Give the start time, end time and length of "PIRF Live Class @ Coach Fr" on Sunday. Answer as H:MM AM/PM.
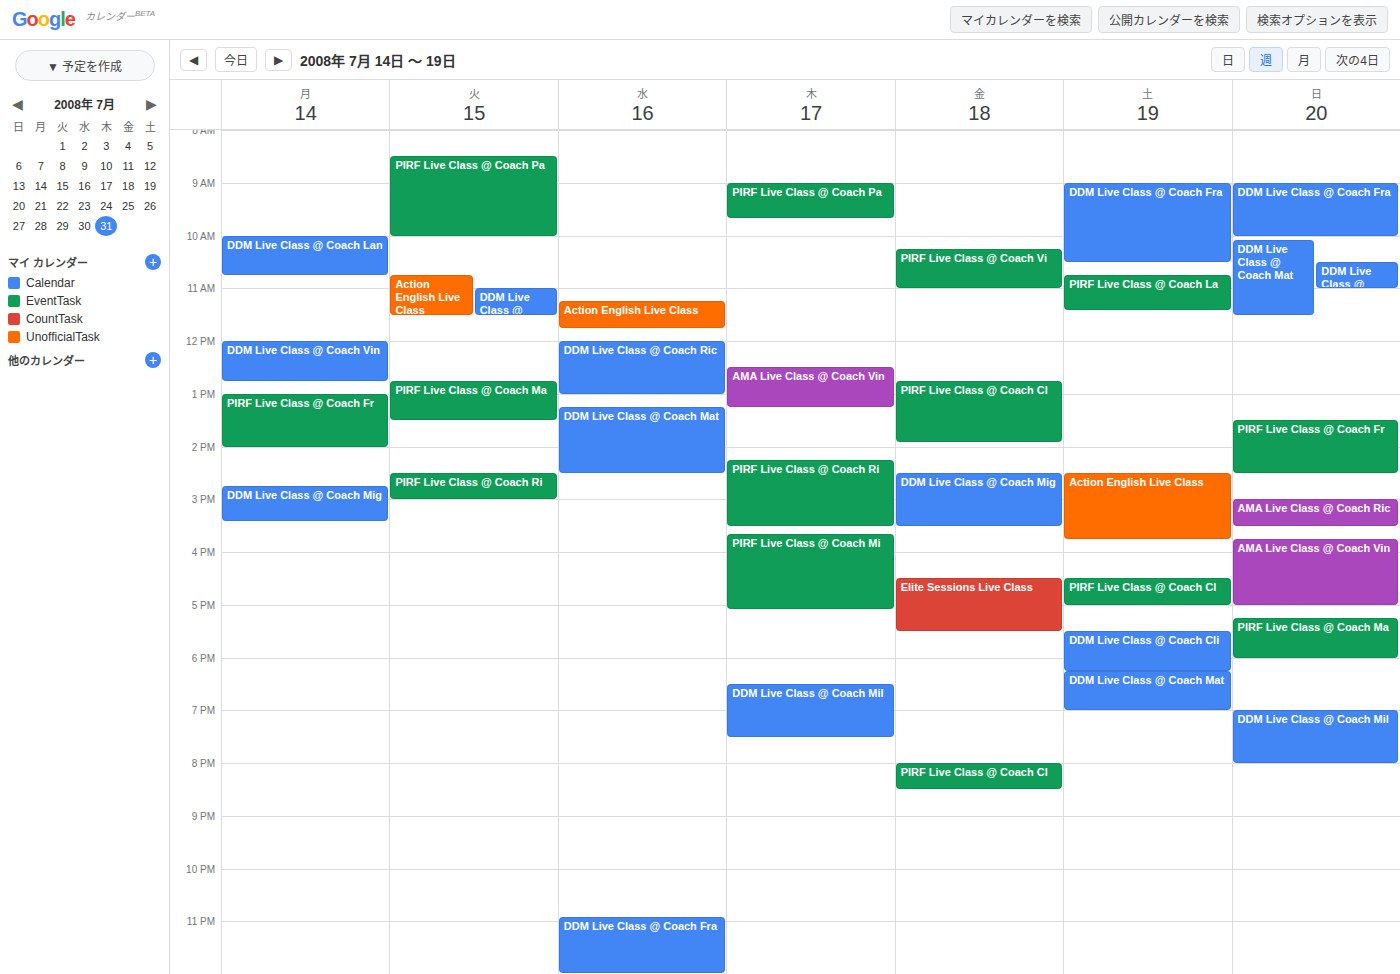
1:30 PM to 2:30 PM, 1 hour